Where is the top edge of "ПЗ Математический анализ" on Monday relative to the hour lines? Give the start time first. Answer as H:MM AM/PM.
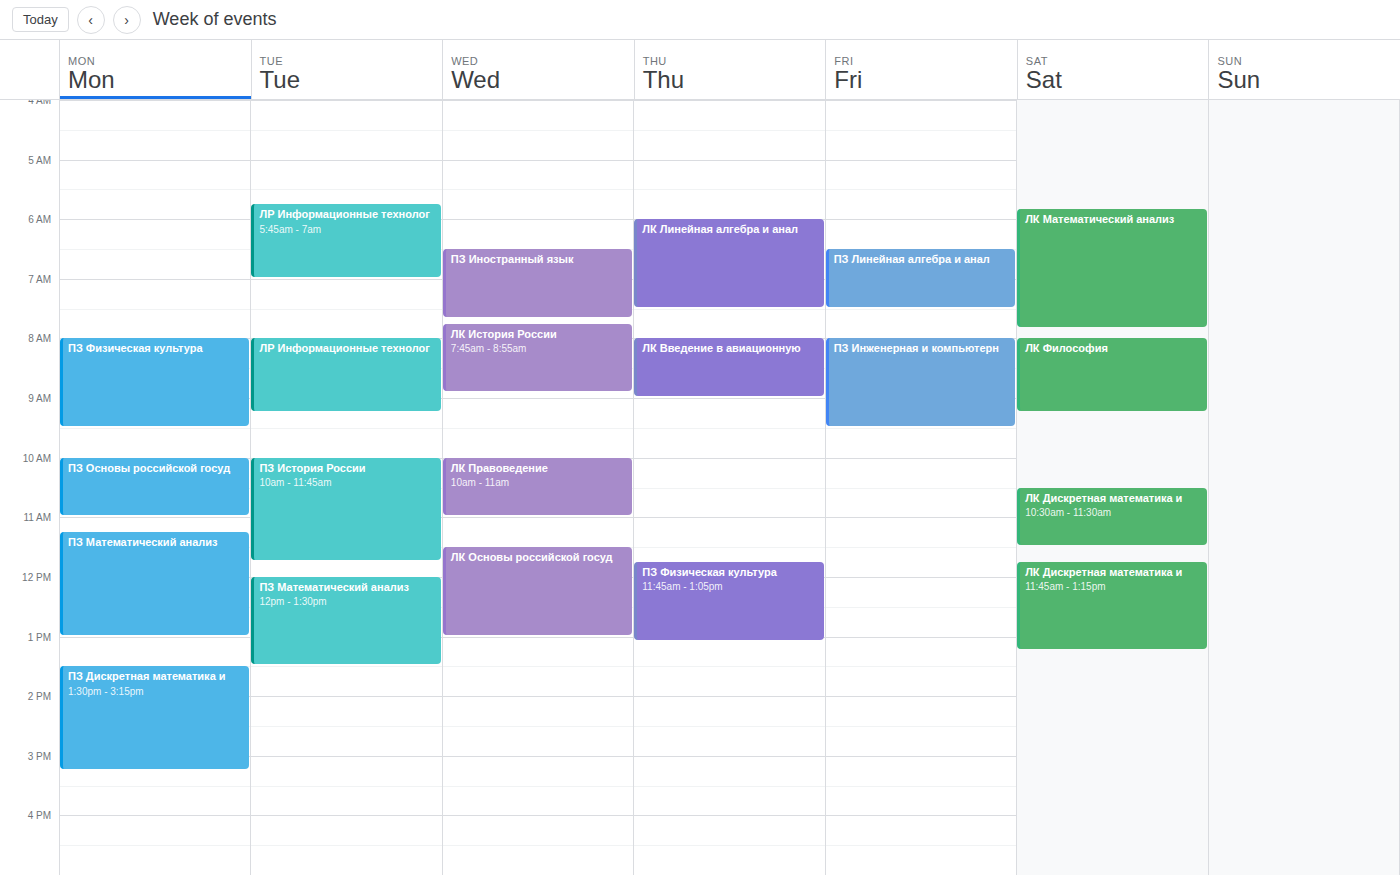
11:15 AM -- neither: a quarter of the way from the 11 AM line to the 12 PM line.